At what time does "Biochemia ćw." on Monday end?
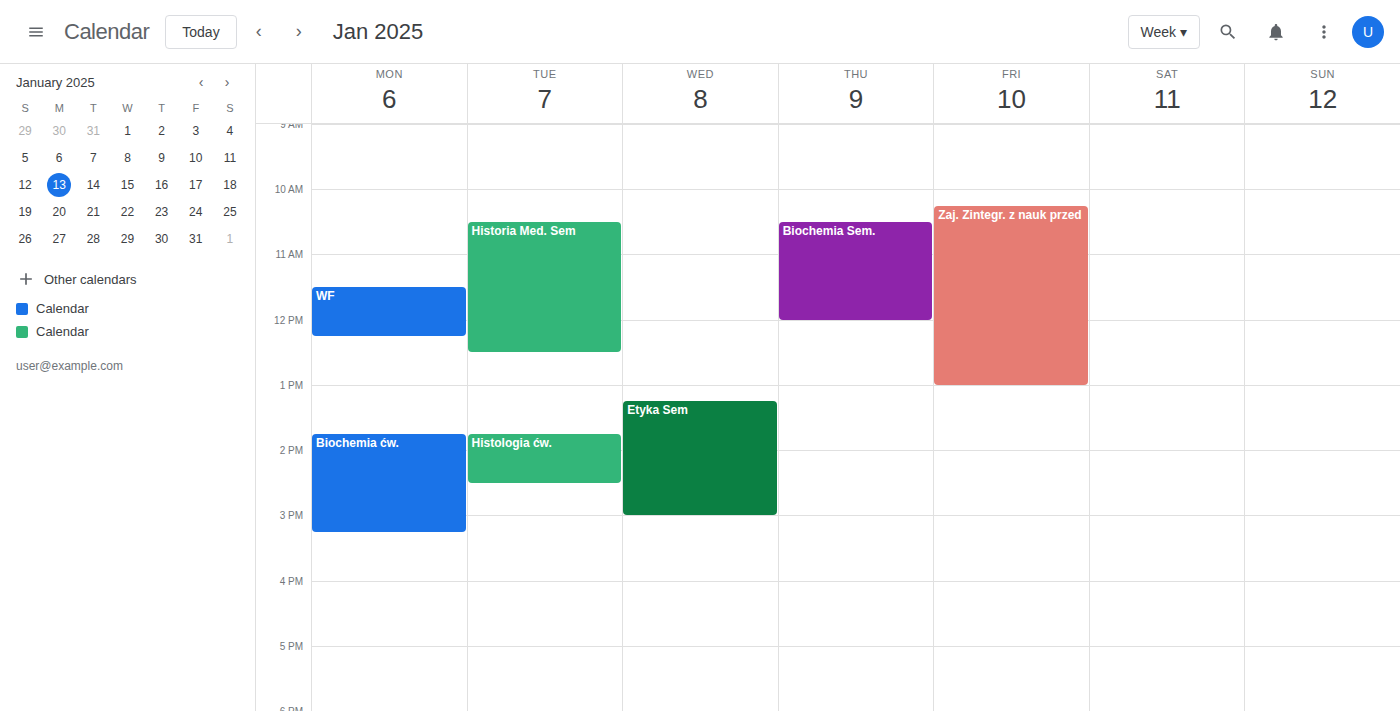
3:15 PM